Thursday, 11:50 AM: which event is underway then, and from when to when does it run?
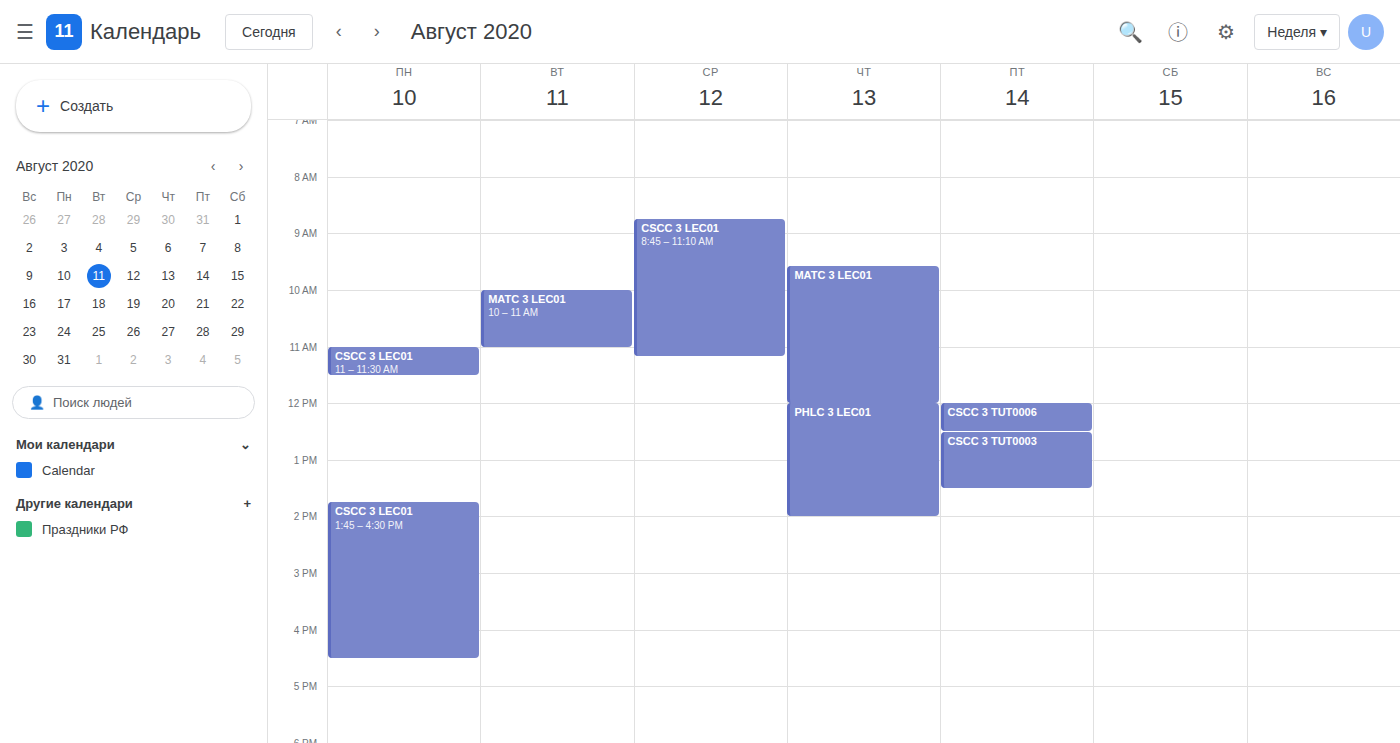
"MATC 3 LEC01", 9:35 AM to 12:00 PM